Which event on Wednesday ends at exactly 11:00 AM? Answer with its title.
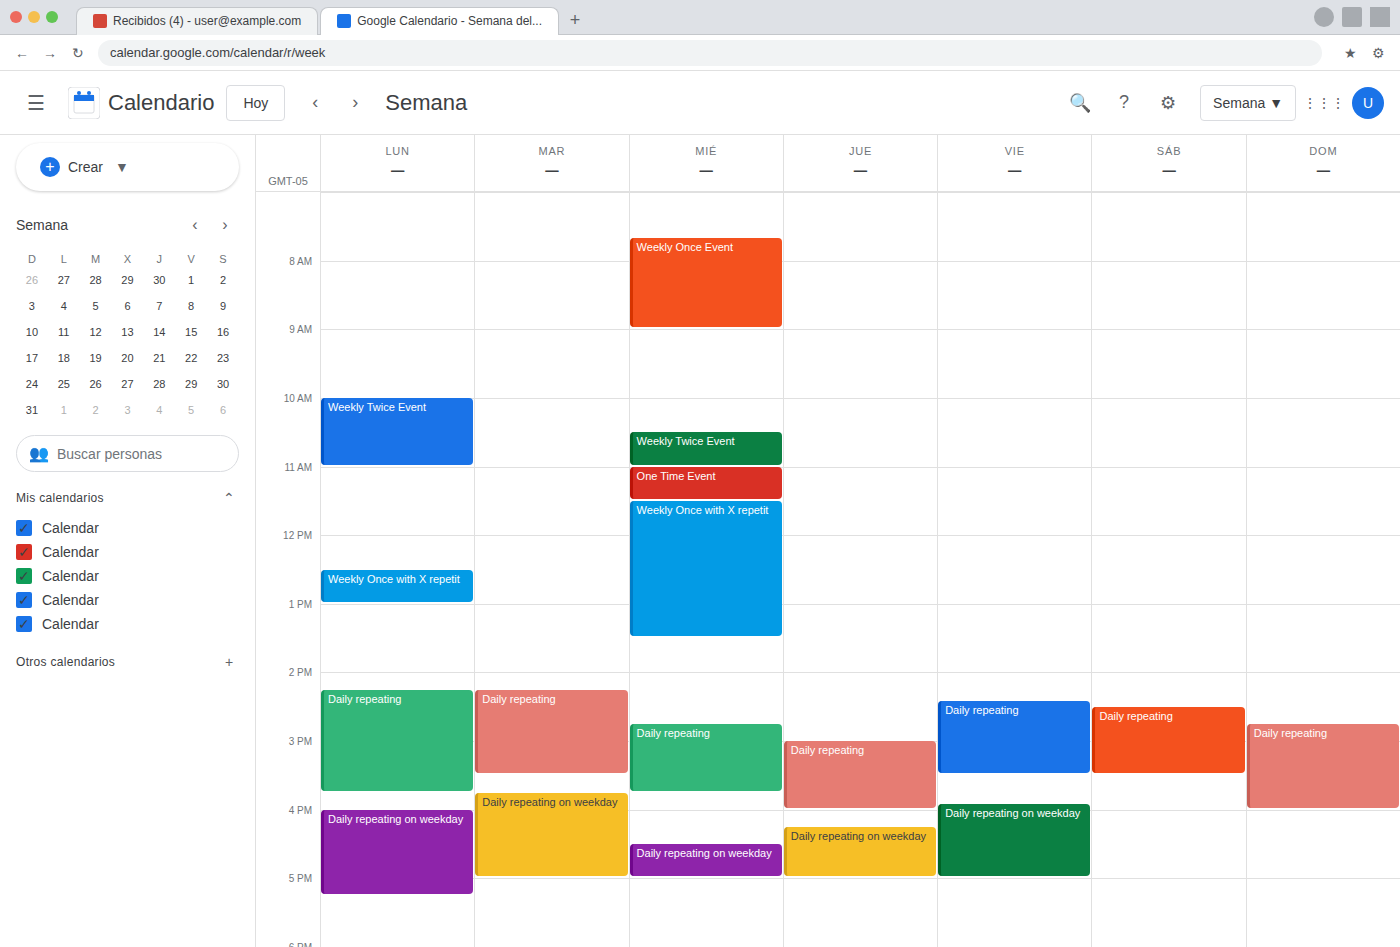
"Weekly Twice Event"